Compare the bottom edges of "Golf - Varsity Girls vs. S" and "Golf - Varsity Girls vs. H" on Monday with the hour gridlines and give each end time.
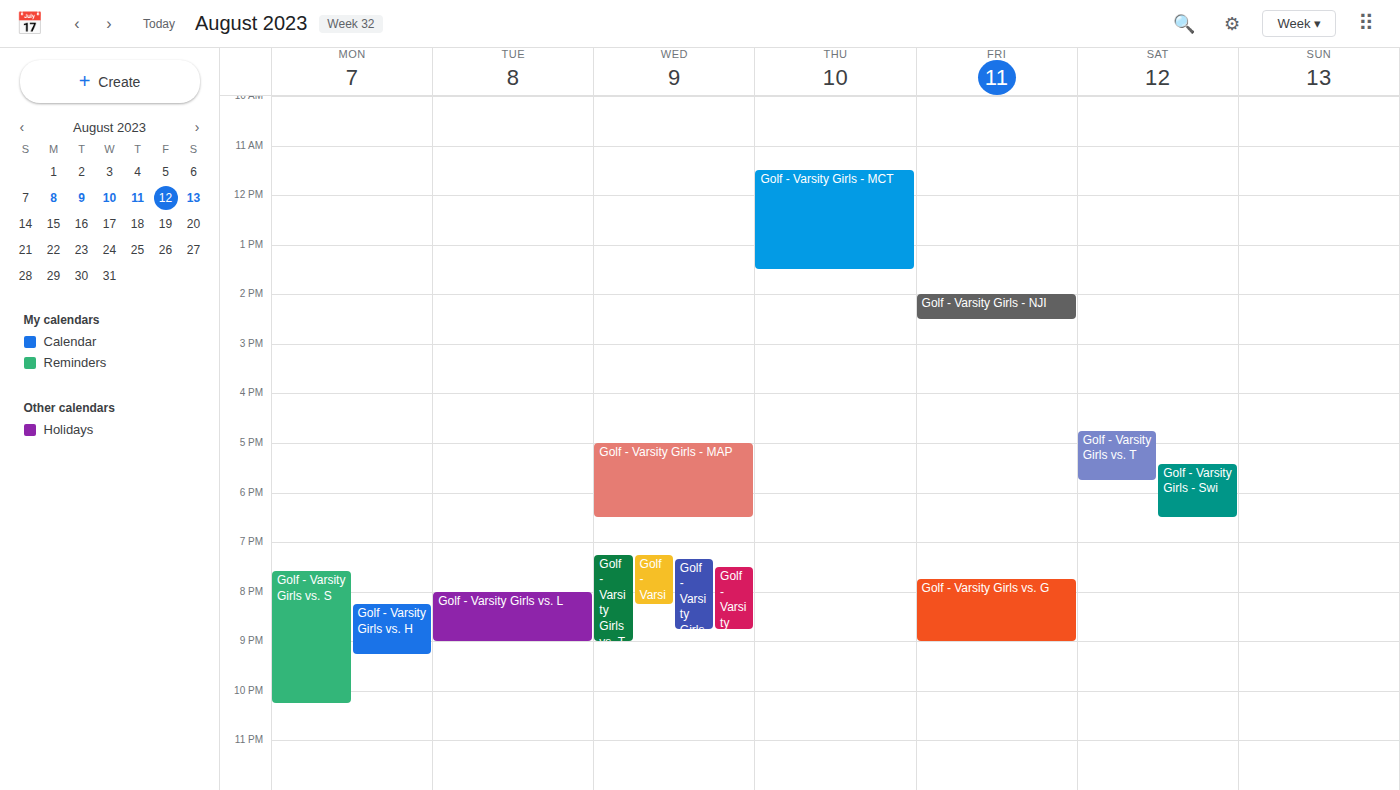
"Golf - Varsity Girls vs. S": 10:15 PM, neither: a quarter of the way from the 10 PM line to the 11 PM line. "Golf - Varsity Girls vs. H": 9:15 PM, neither: a quarter of the way from the 9 PM line to the 10 PM line.